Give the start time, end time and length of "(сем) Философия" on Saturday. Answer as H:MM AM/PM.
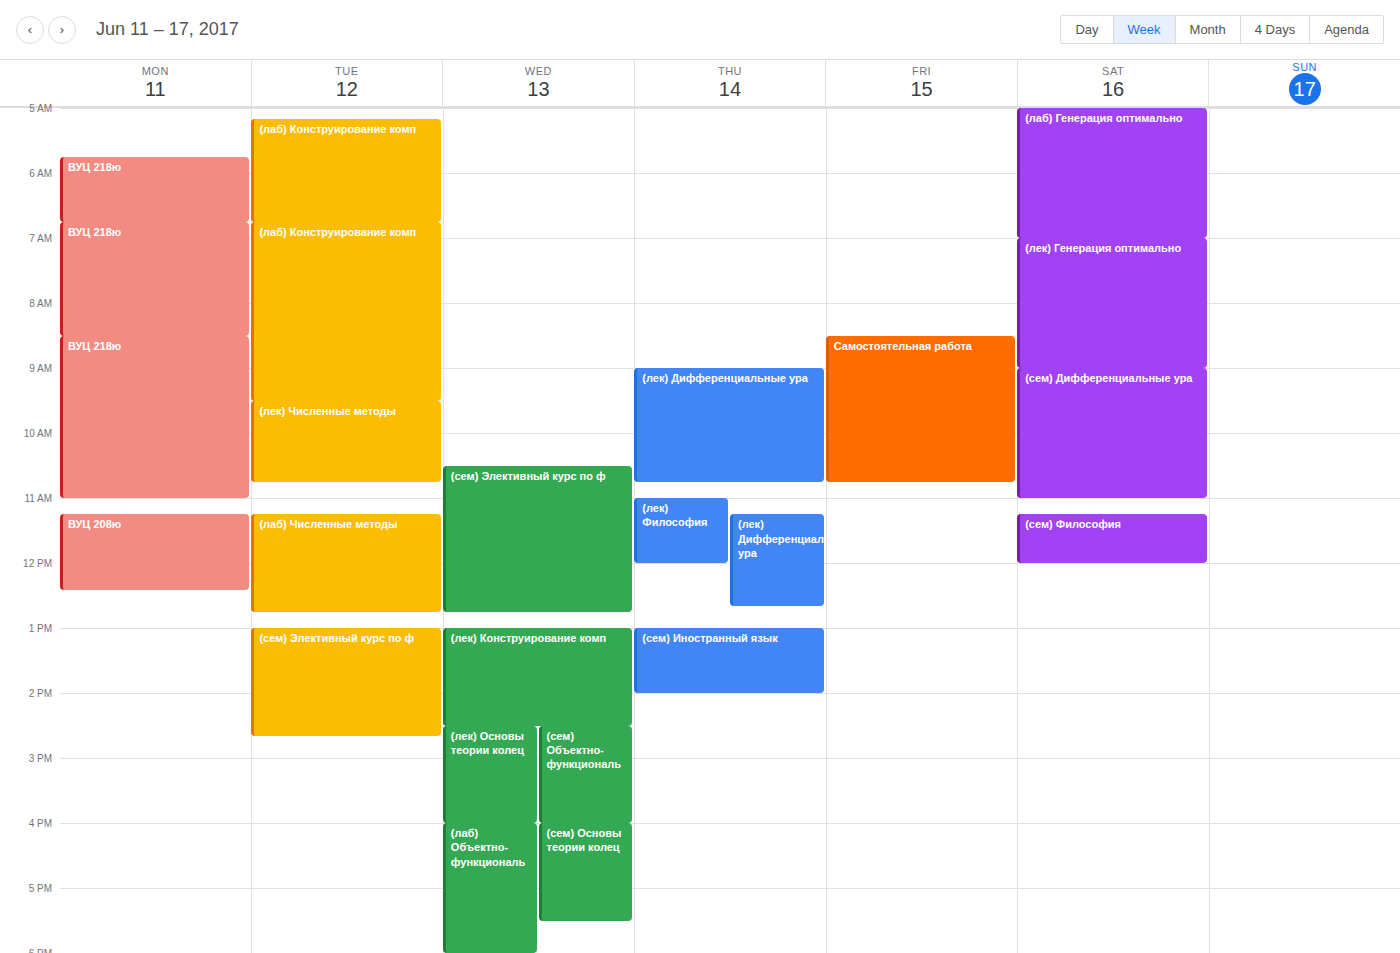
11:15 AM to 12:00 PM, 45 minutes